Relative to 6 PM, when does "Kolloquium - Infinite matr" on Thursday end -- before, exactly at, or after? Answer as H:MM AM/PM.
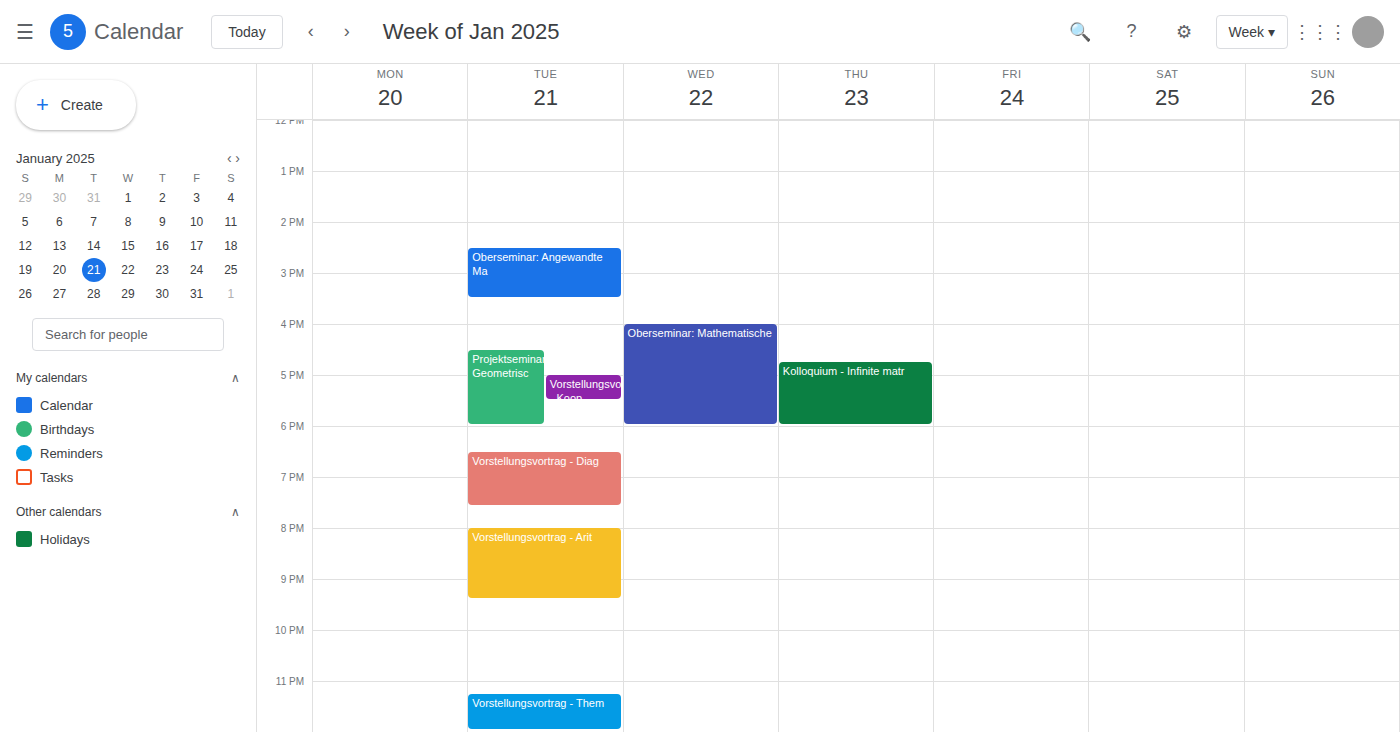
6:00 PM -- exactly at 6 PM, on the 6 PM line.